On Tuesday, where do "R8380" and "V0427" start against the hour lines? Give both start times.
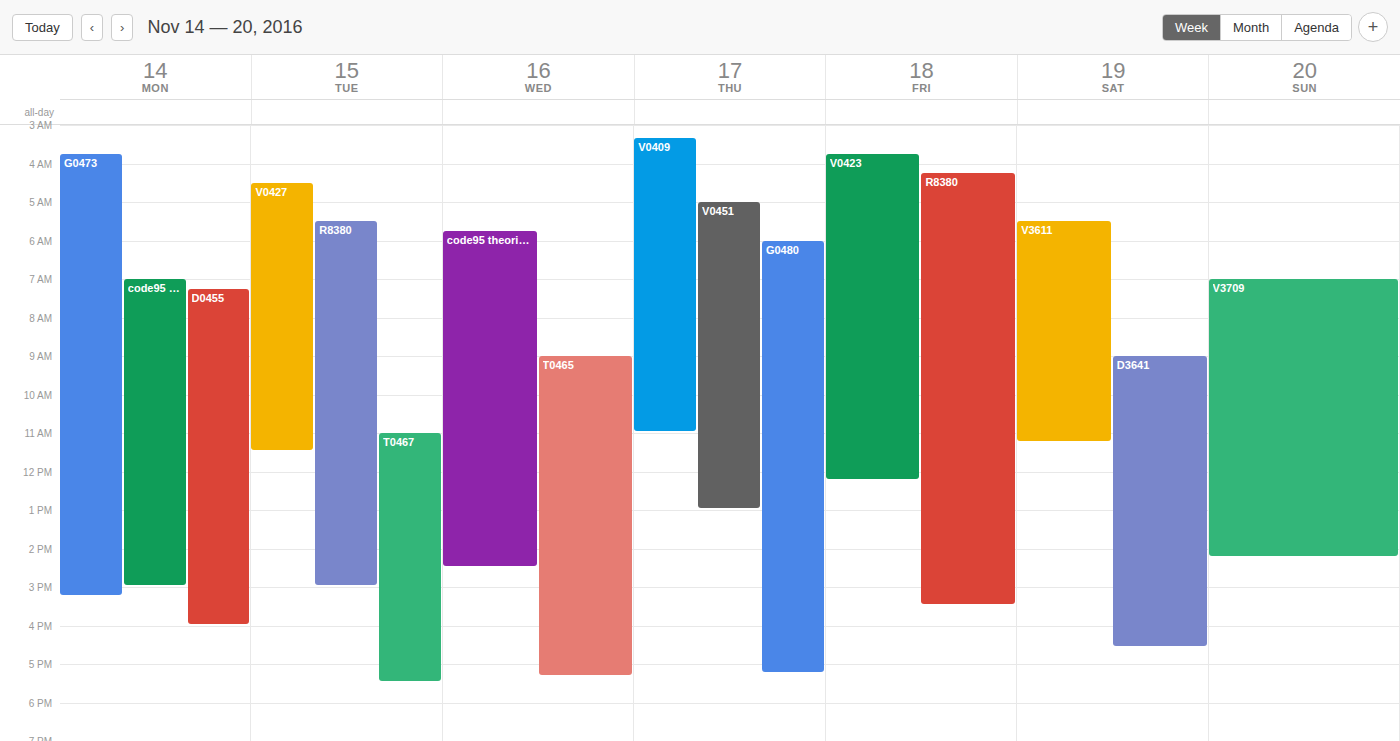
"R8380": 5:30 AM, halfway between the 5 AM and 6 AM lines. "V0427": 4:30 AM, halfway between the 4 AM and 5 AM lines.